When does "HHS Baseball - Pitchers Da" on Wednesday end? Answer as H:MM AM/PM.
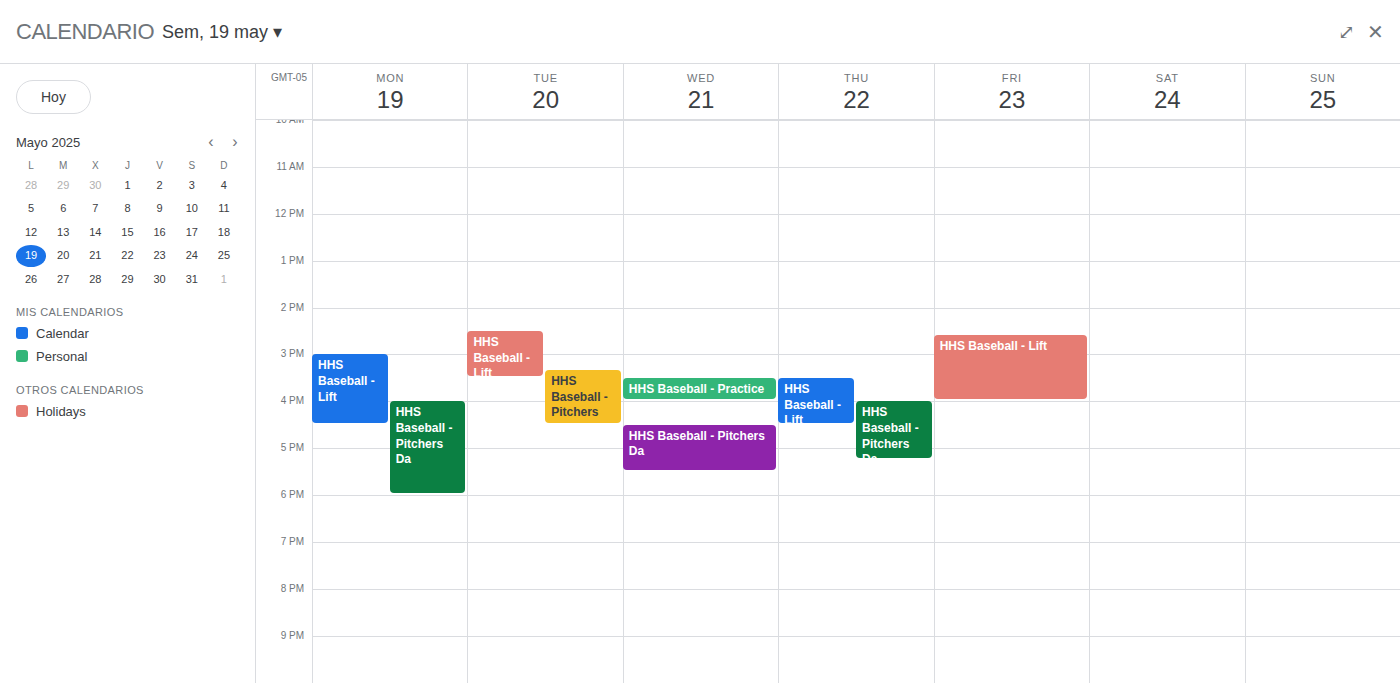
5:30 PM